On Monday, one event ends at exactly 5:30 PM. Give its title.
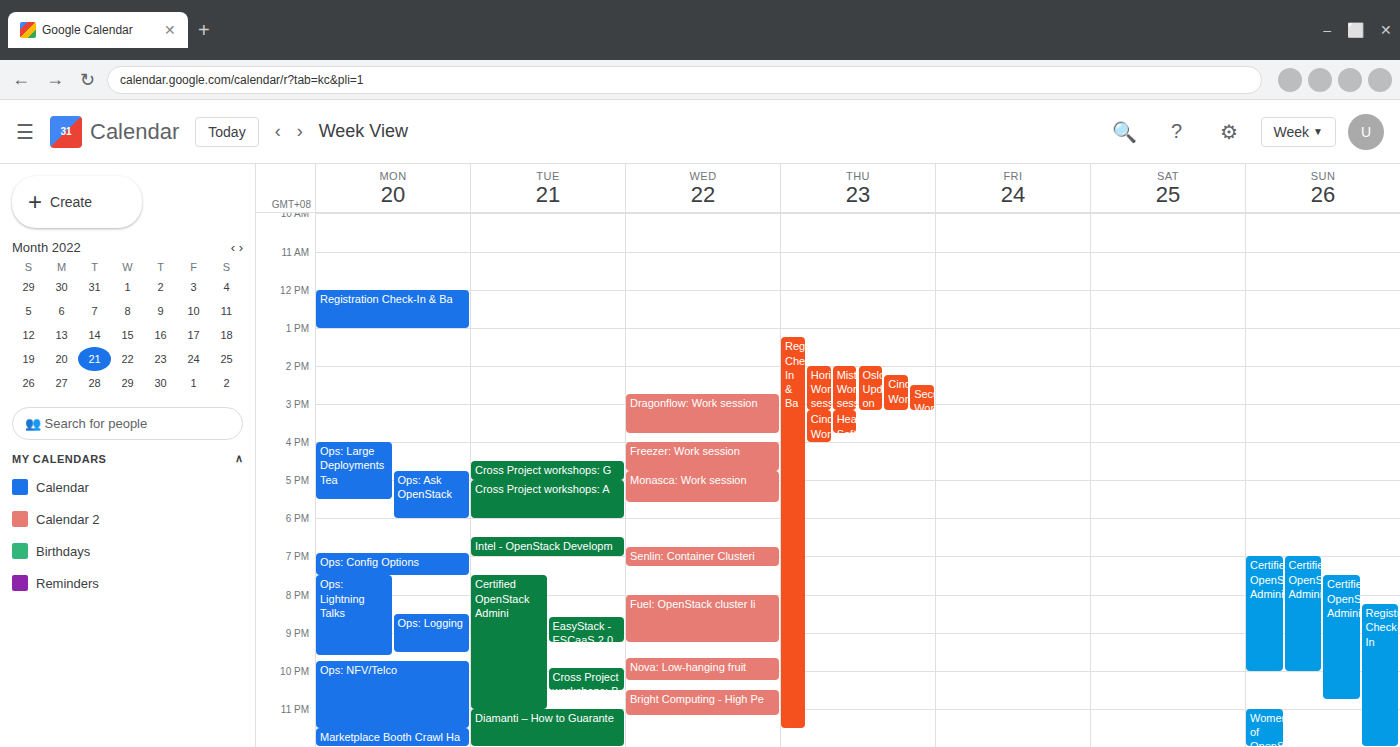
"Ops: Large Deployments Tea"